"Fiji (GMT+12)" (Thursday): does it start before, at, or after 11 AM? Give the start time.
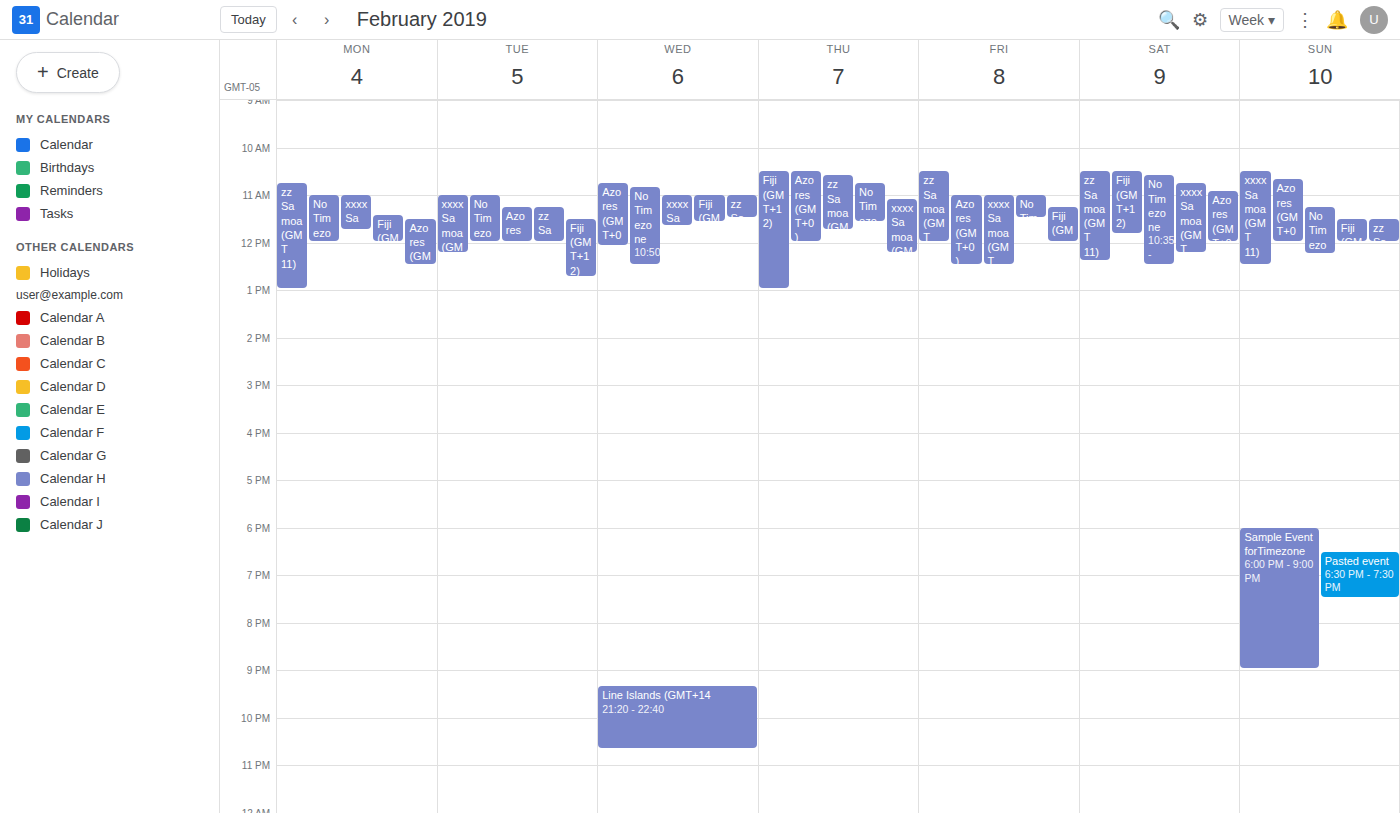
10:30 AM -- before 11 AM, 30 minutes above the 11 AM line.